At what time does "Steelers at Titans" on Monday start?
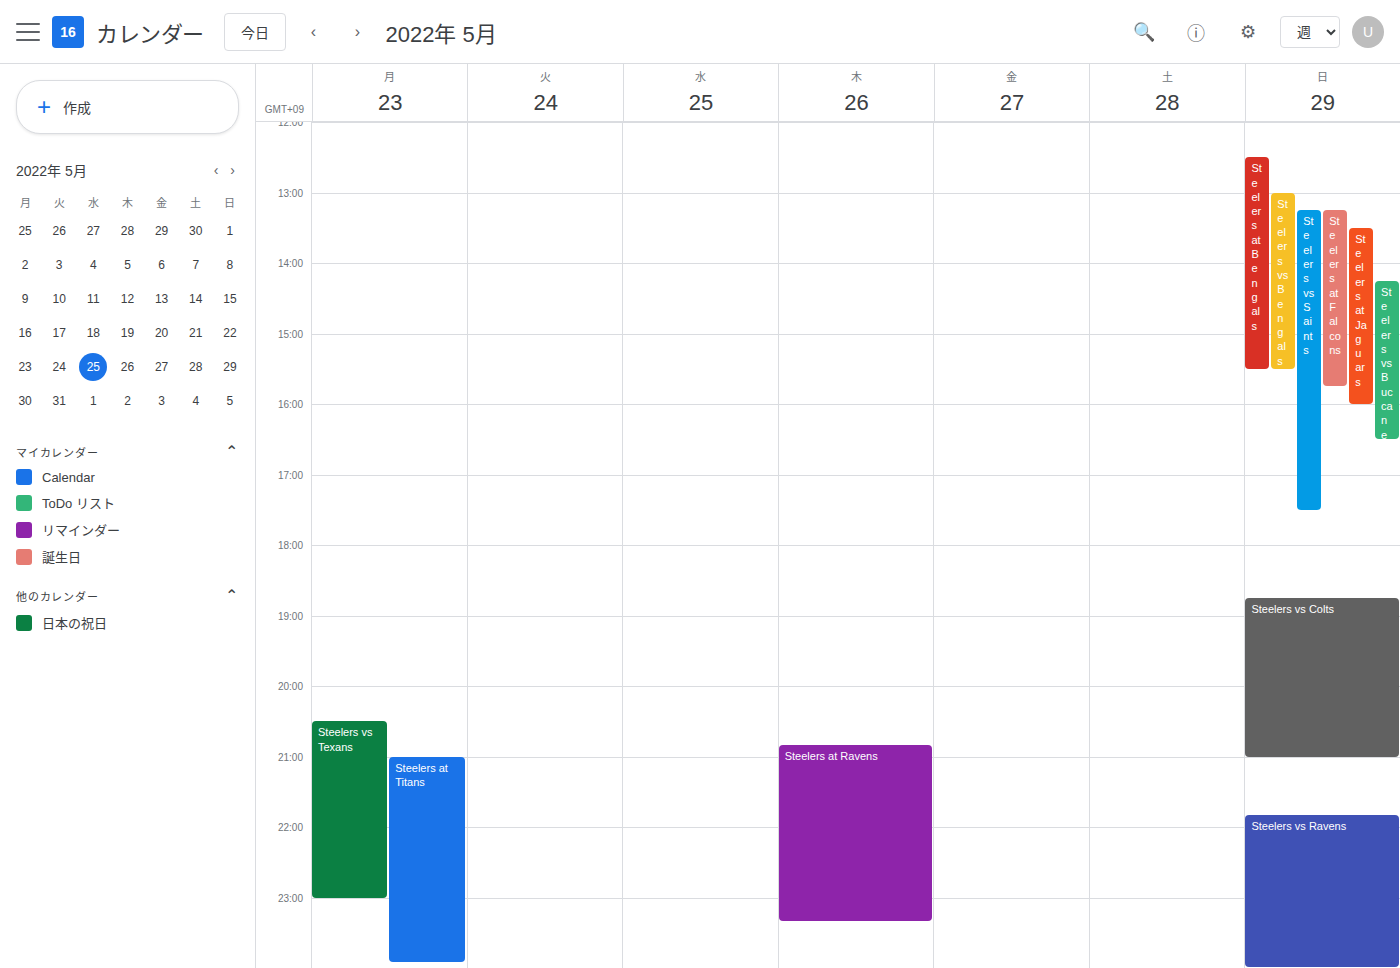
9:00 PM